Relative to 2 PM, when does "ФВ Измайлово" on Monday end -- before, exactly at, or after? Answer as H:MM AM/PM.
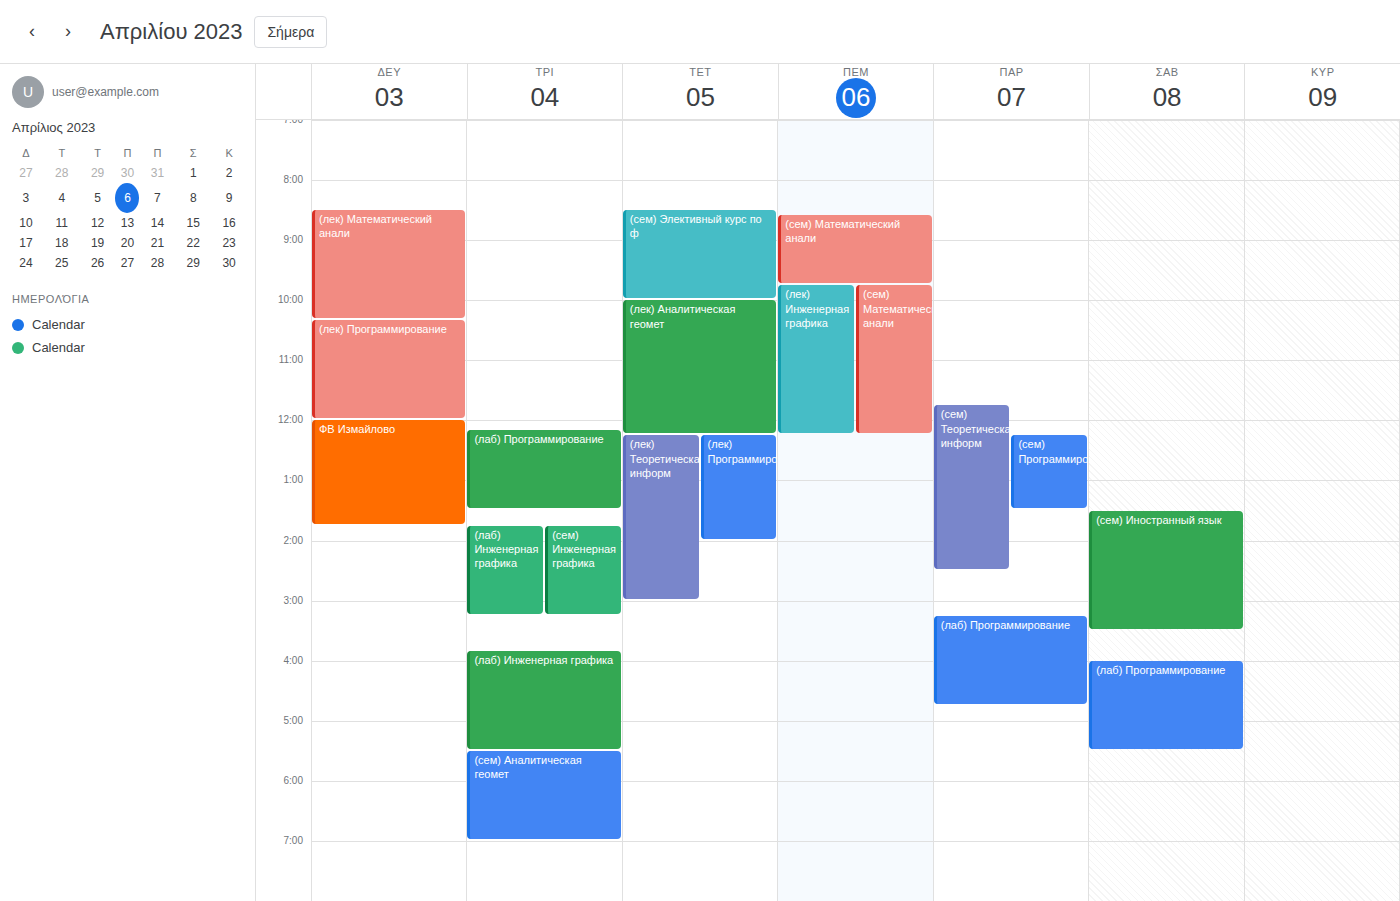
1:45 PM -- before 2 PM, 15 minutes above the 2 PM line.